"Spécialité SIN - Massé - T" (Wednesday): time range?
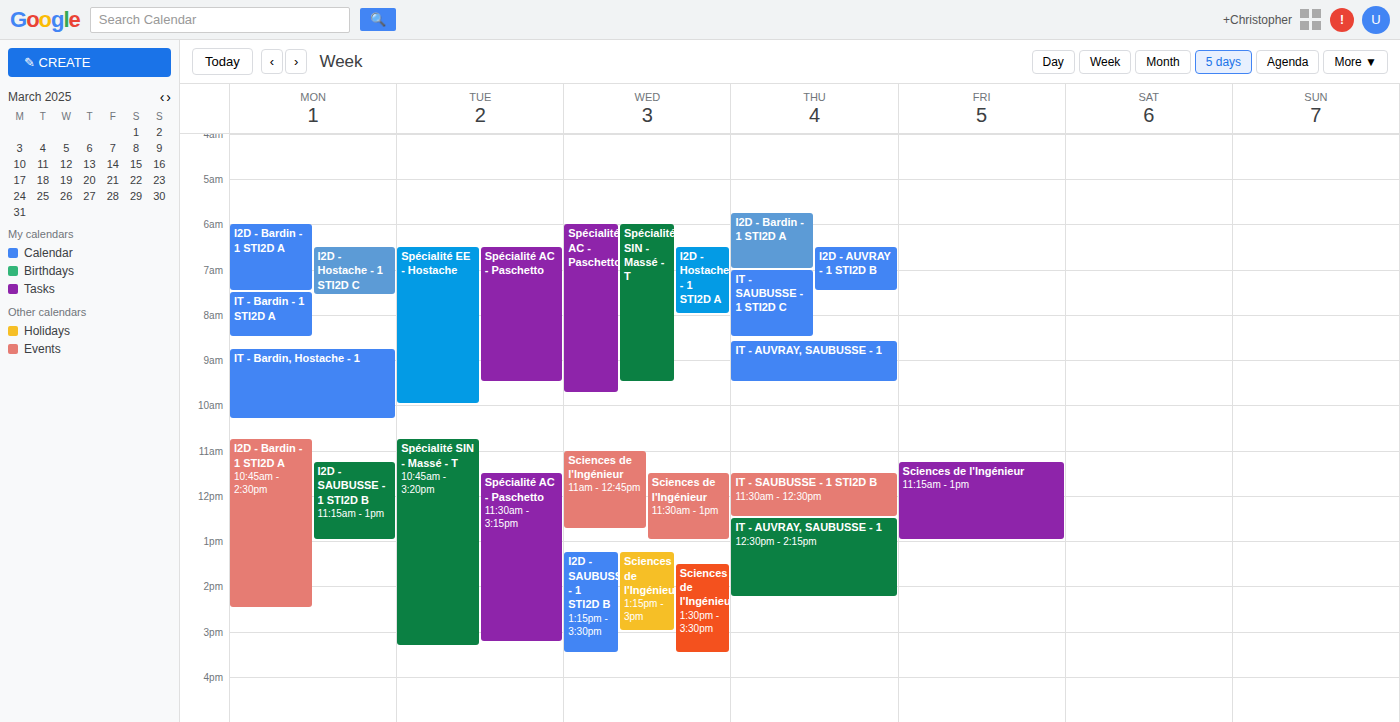
6:00 AM to 9:30 AM